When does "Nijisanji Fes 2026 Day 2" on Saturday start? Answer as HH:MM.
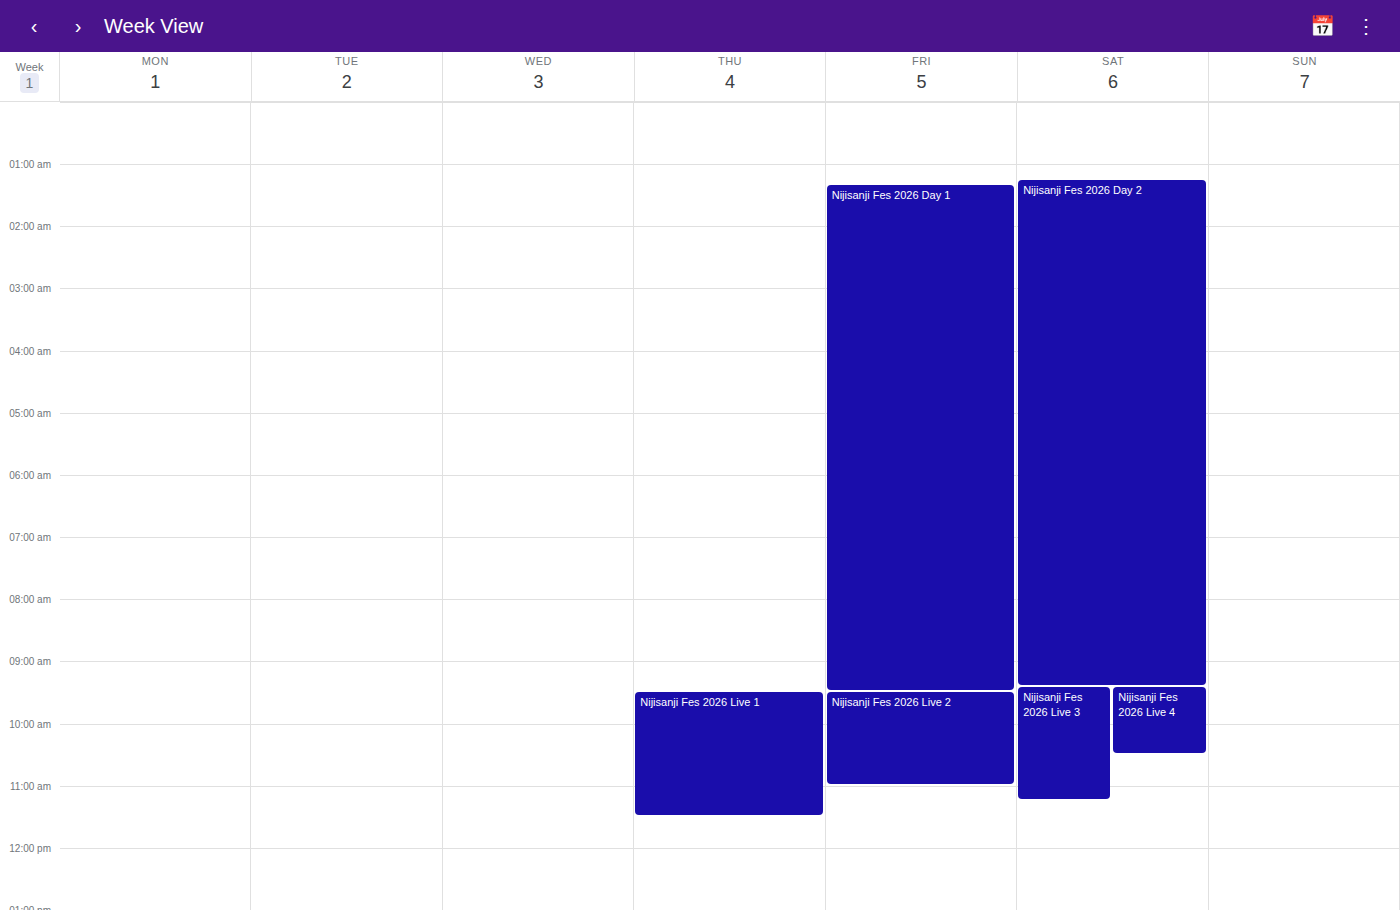
01:15